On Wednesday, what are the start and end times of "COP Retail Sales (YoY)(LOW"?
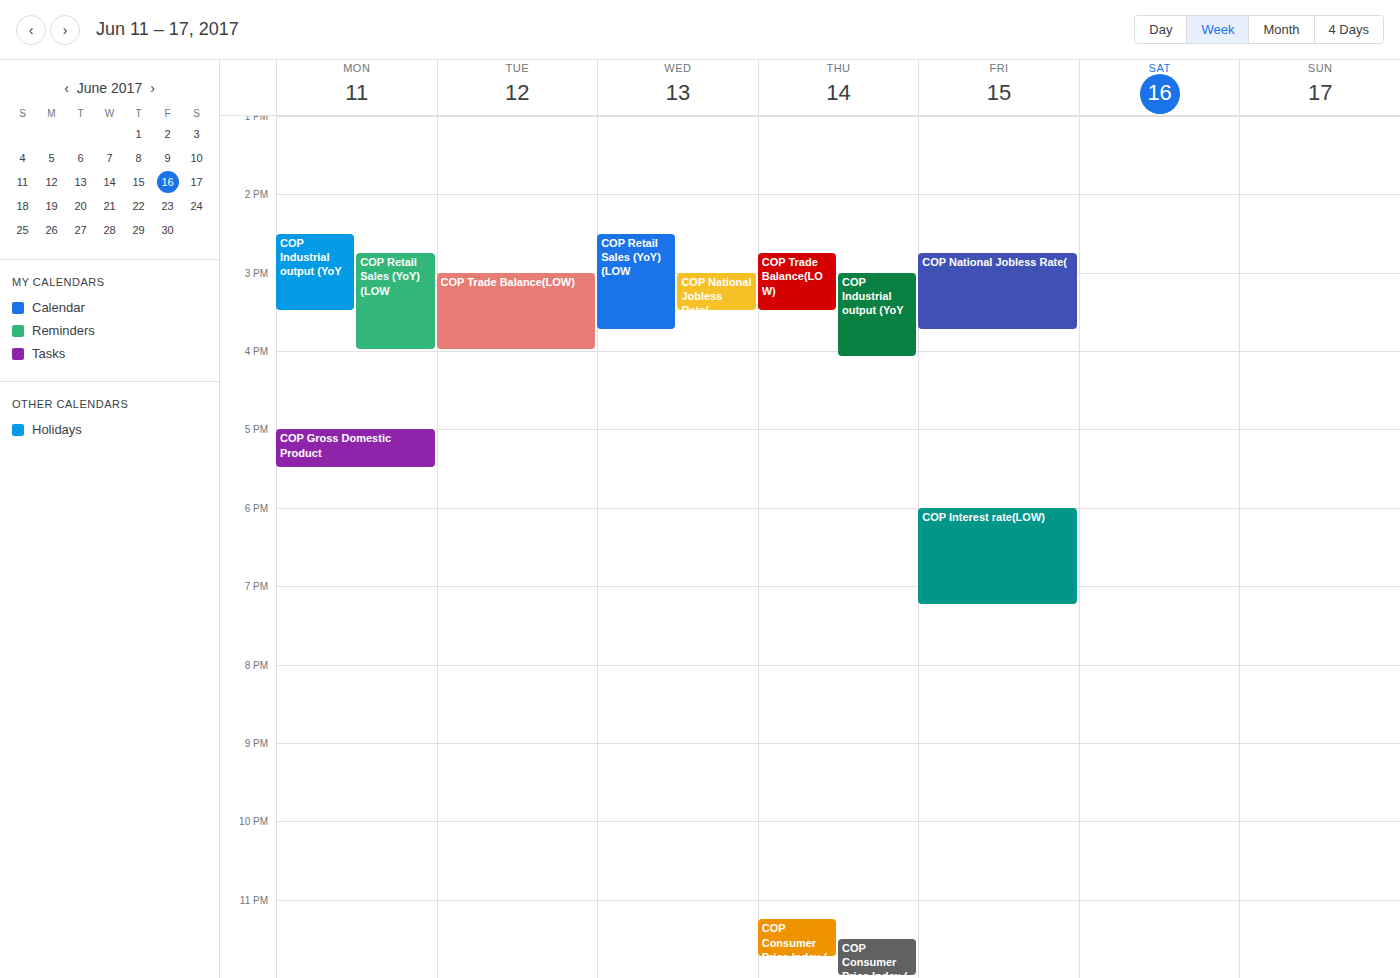
2:30 PM to 3:45 PM